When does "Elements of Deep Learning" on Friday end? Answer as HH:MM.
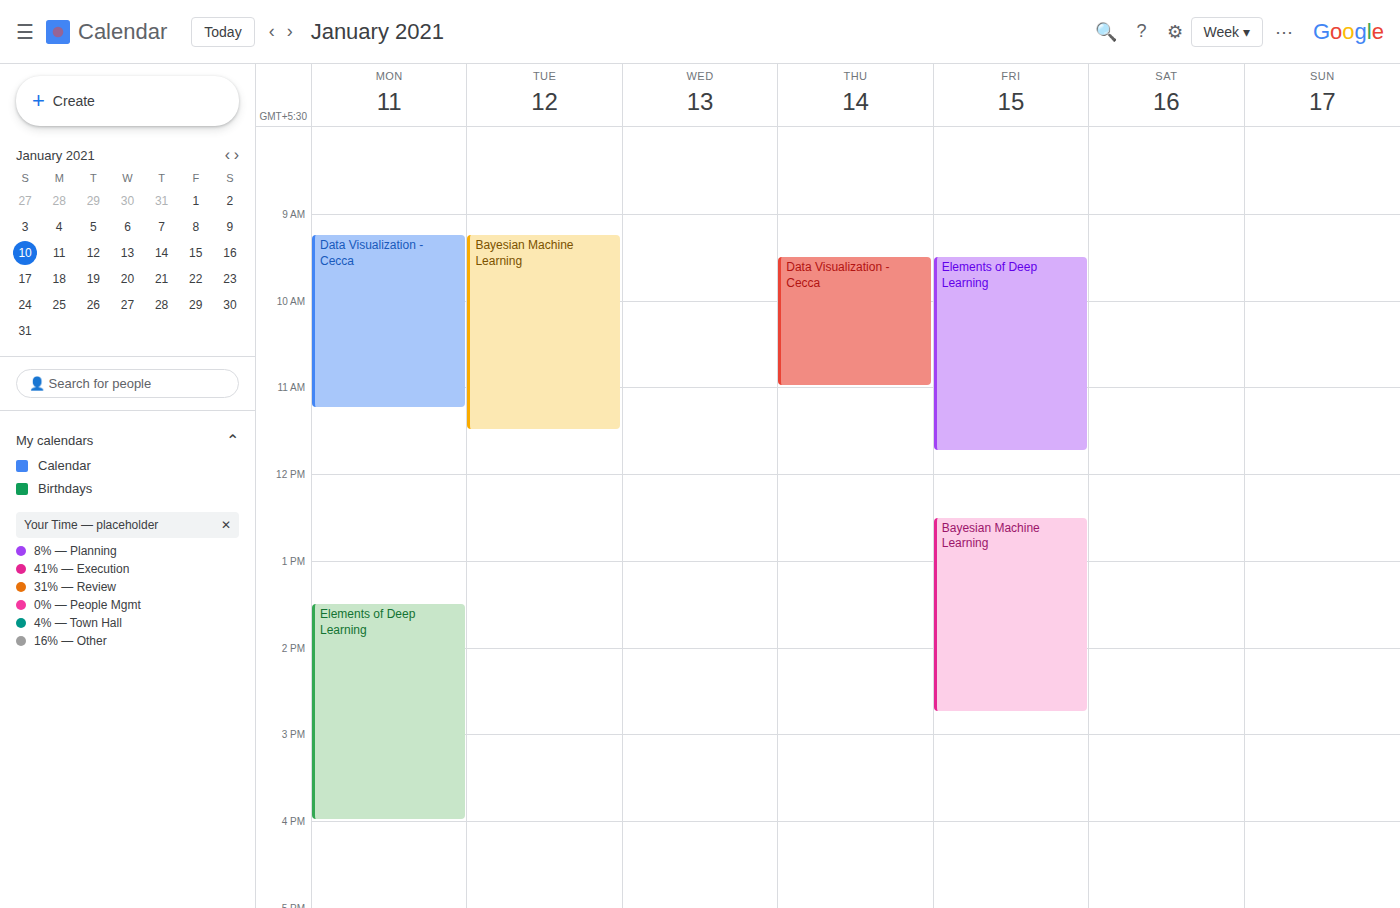
11:45